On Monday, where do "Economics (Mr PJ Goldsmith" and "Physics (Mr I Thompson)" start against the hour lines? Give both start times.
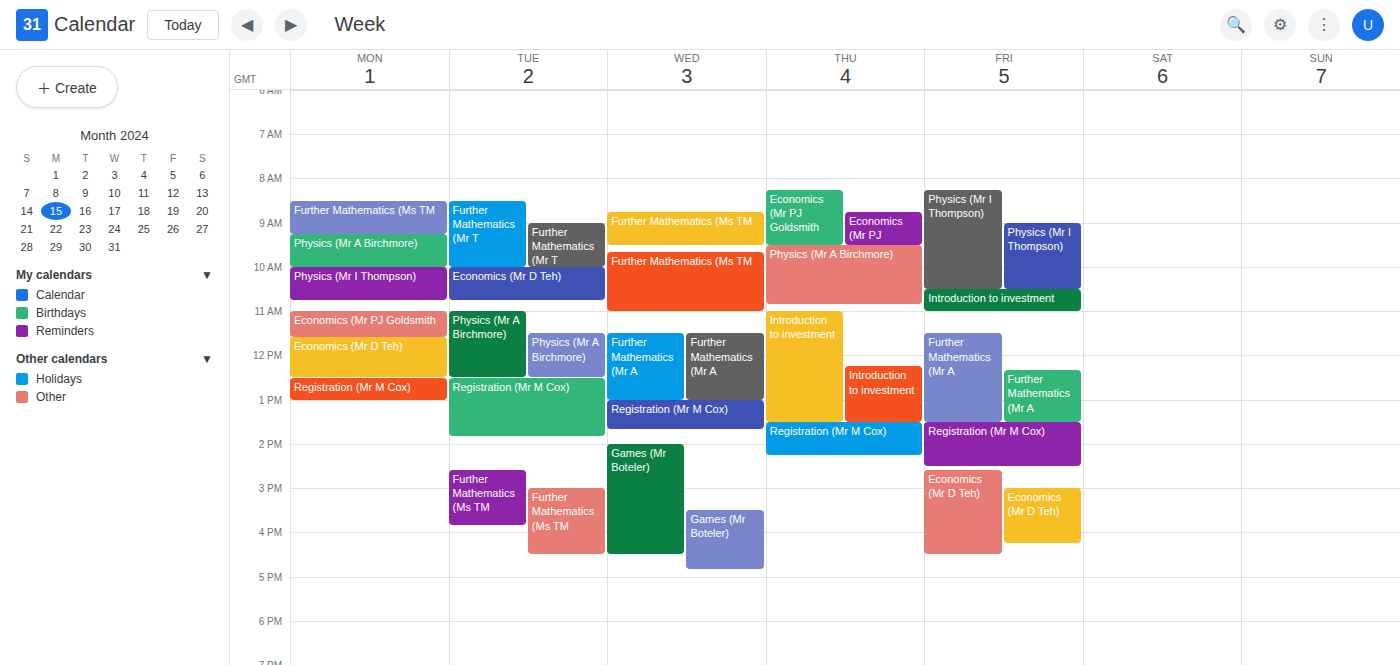
"Economics (Mr PJ Goldsmith": 11:00 AM, exactly on the 11 AM line. "Physics (Mr I Thompson)": 10:00 AM, exactly on the 10 AM line.